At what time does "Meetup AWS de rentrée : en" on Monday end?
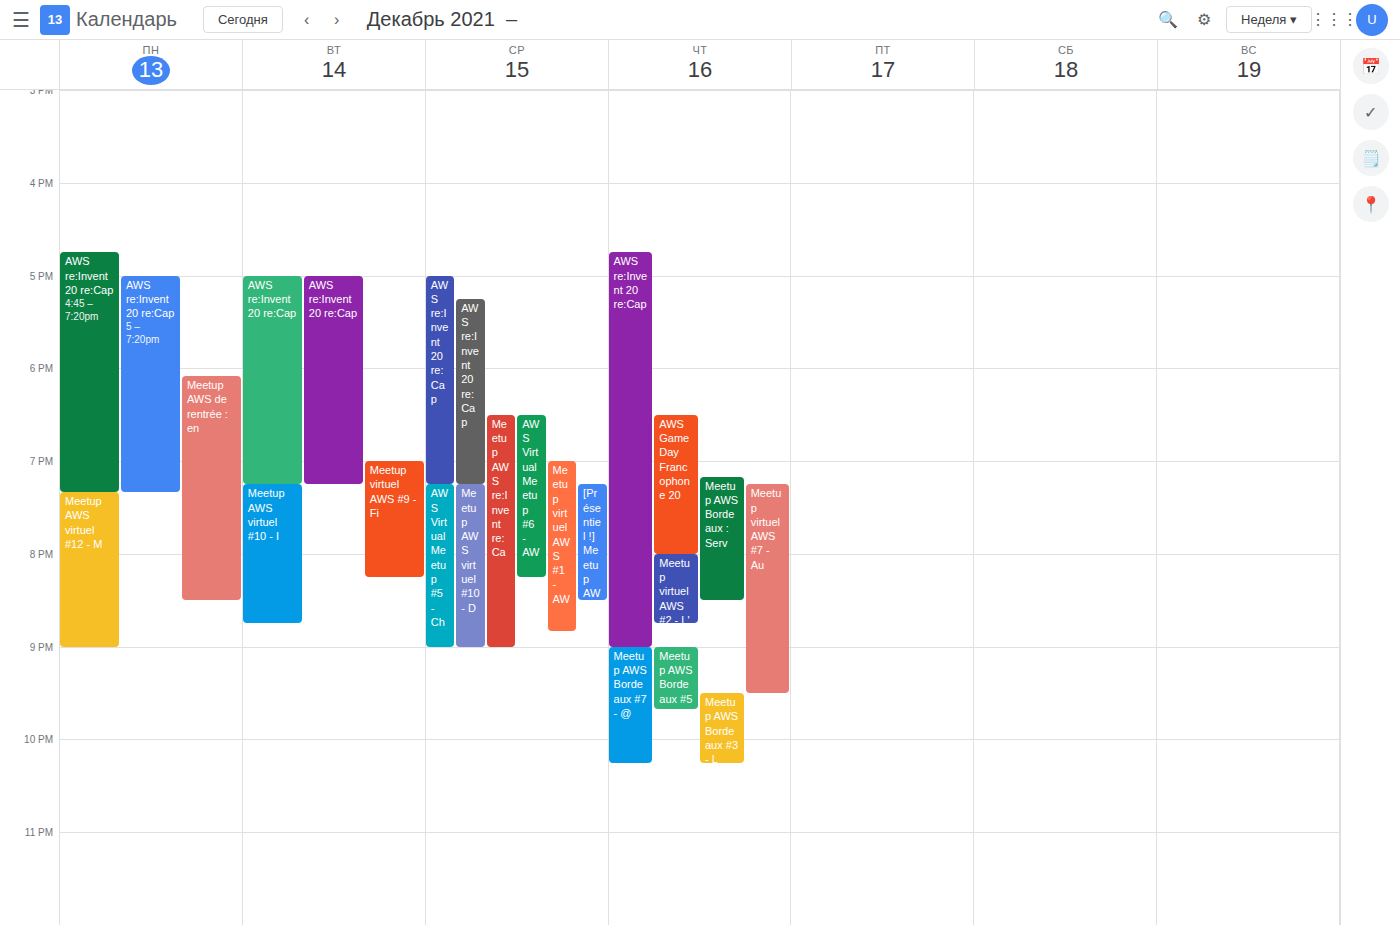
8:30 PM